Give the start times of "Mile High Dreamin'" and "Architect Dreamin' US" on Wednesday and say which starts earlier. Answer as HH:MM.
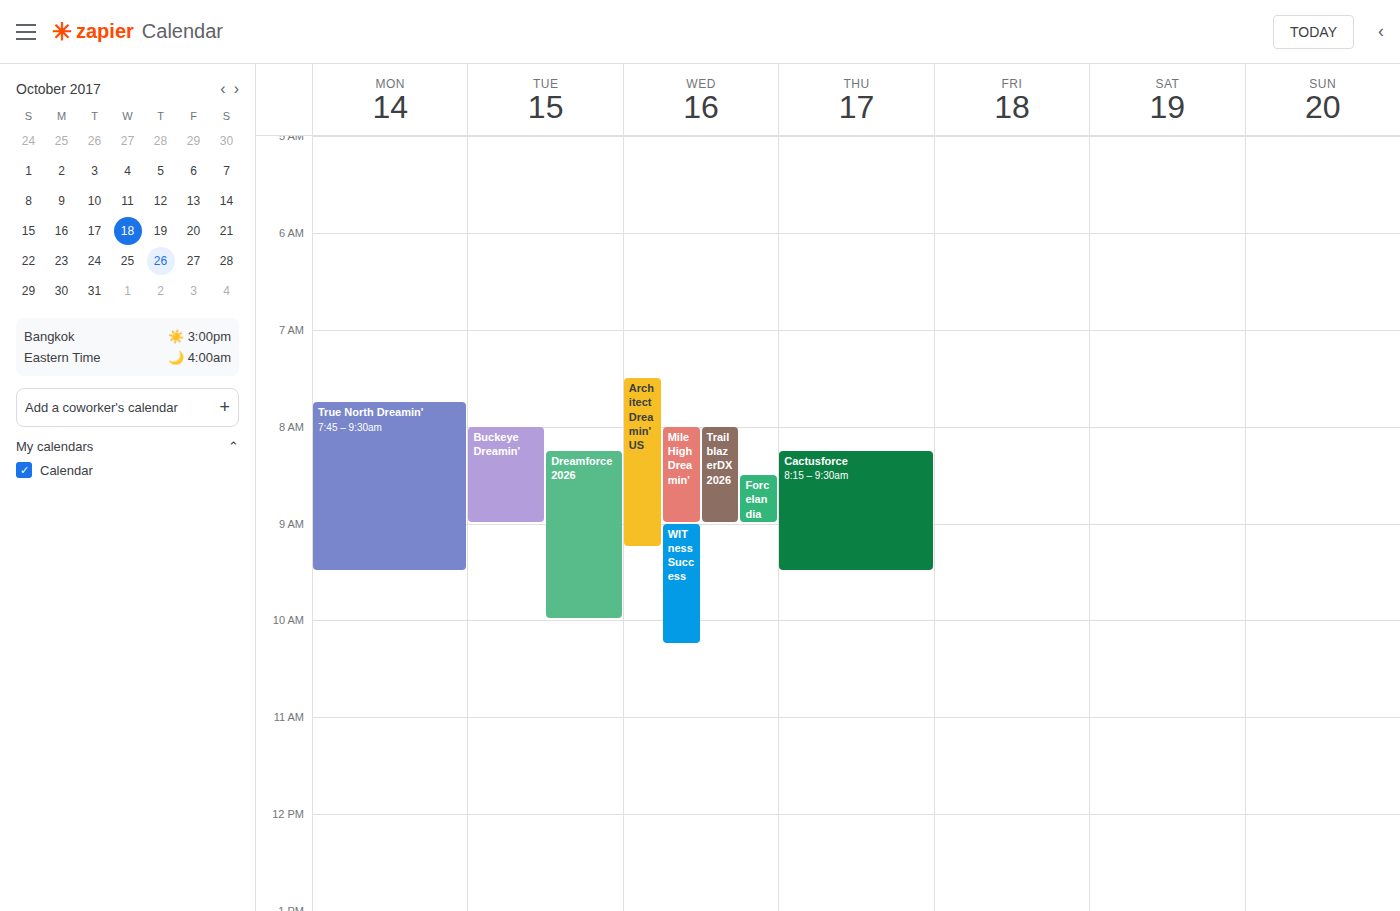
"Architect Dreamin' US" 07:30; "Mile High Dreamin'" 08:00.